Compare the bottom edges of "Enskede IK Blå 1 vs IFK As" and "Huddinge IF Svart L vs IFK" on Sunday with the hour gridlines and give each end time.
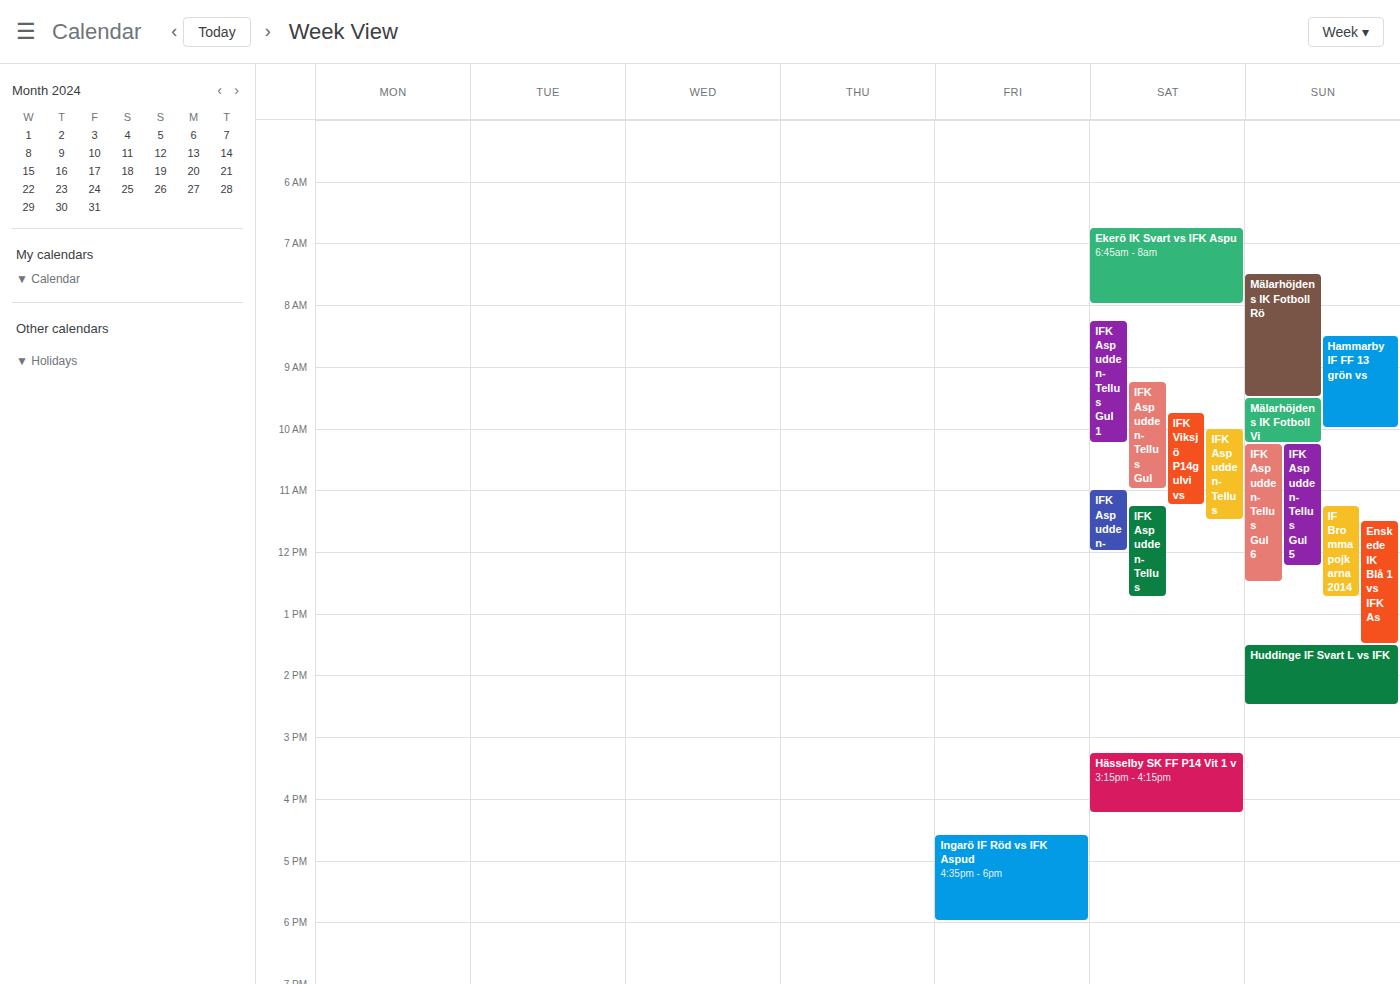
"Enskede IK Blå 1 vs IFK As": 1:30 PM, halfway between the 1 PM and 2 PM lines. "Huddinge IF Svart L vs IFK": 2:30 PM, halfway between the 2 PM and 3 PM lines.